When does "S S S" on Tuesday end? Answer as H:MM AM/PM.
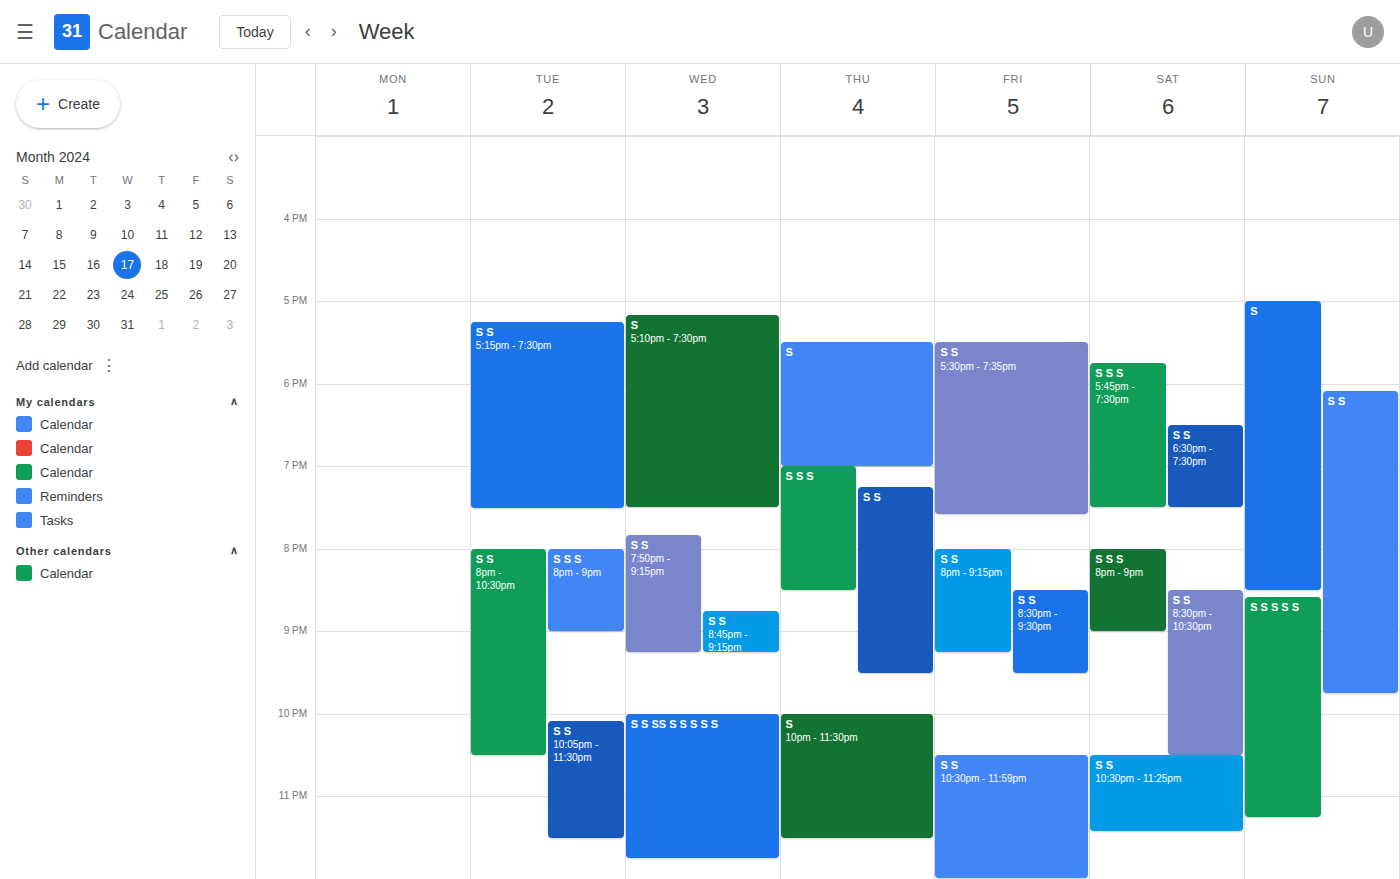
9:00 PM